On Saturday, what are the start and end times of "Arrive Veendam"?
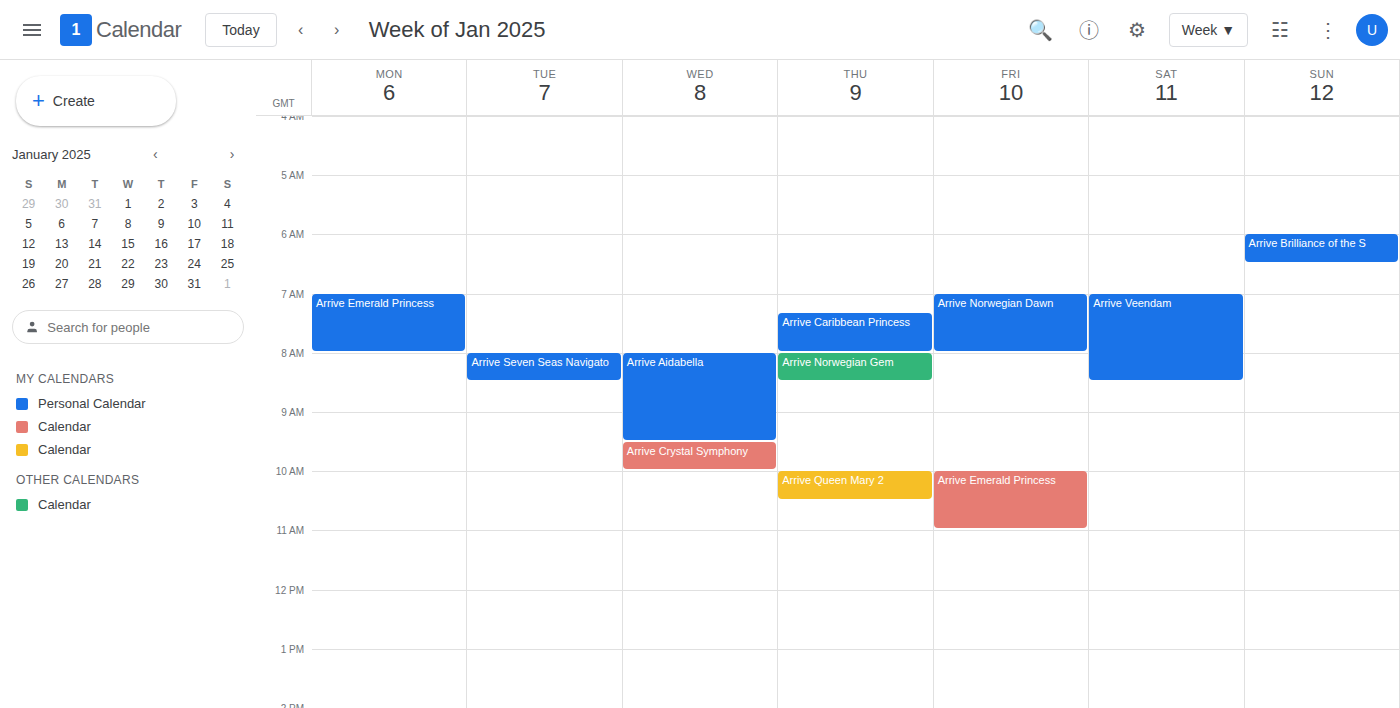
07:00 to 08:30